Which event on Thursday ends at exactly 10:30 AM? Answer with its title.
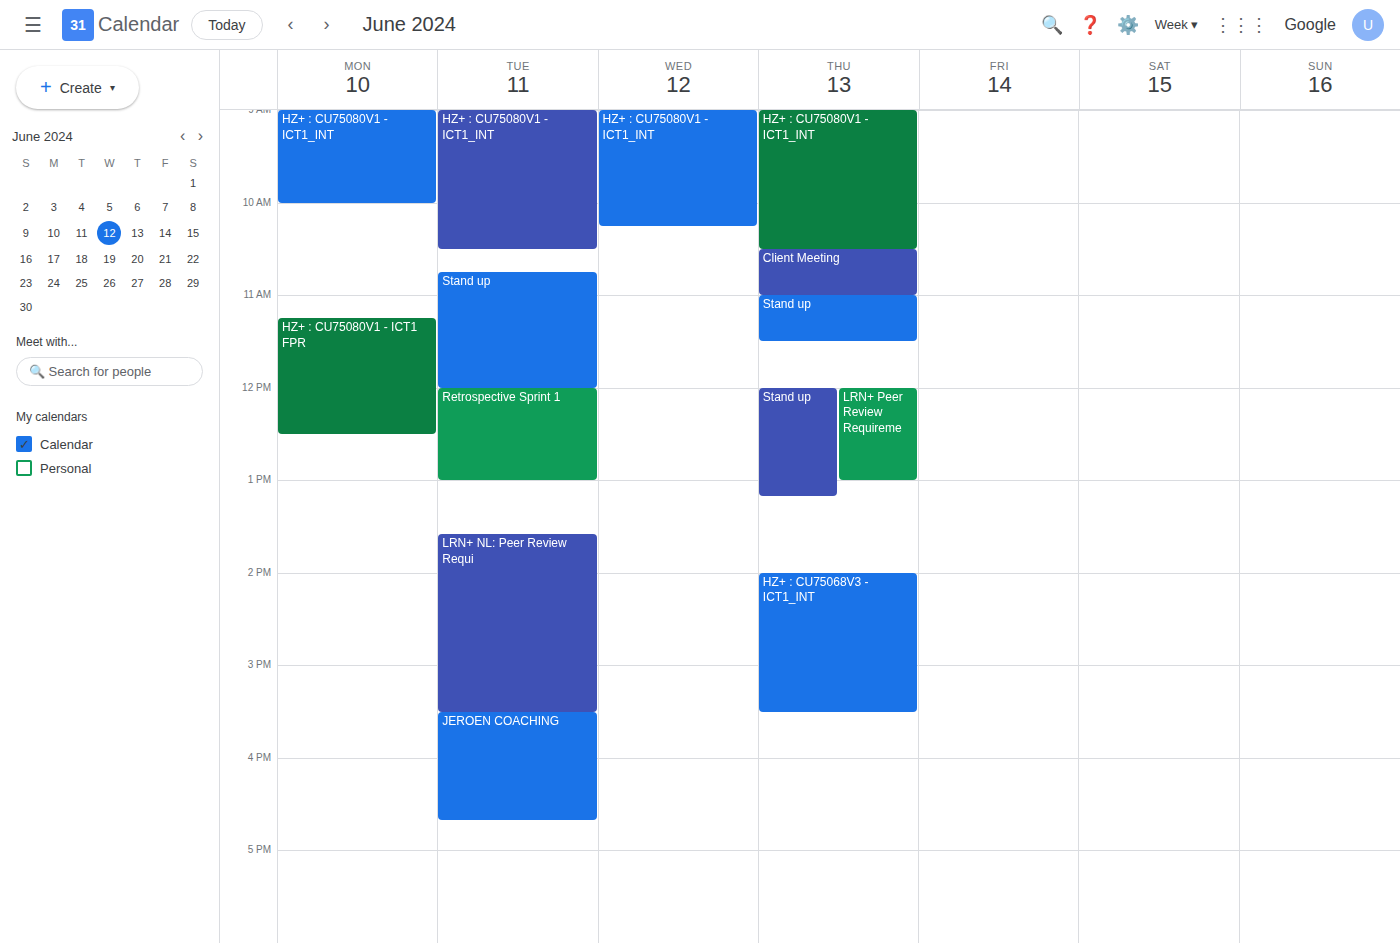
"HZ+ : CU75080V1 - ICT1_INT"